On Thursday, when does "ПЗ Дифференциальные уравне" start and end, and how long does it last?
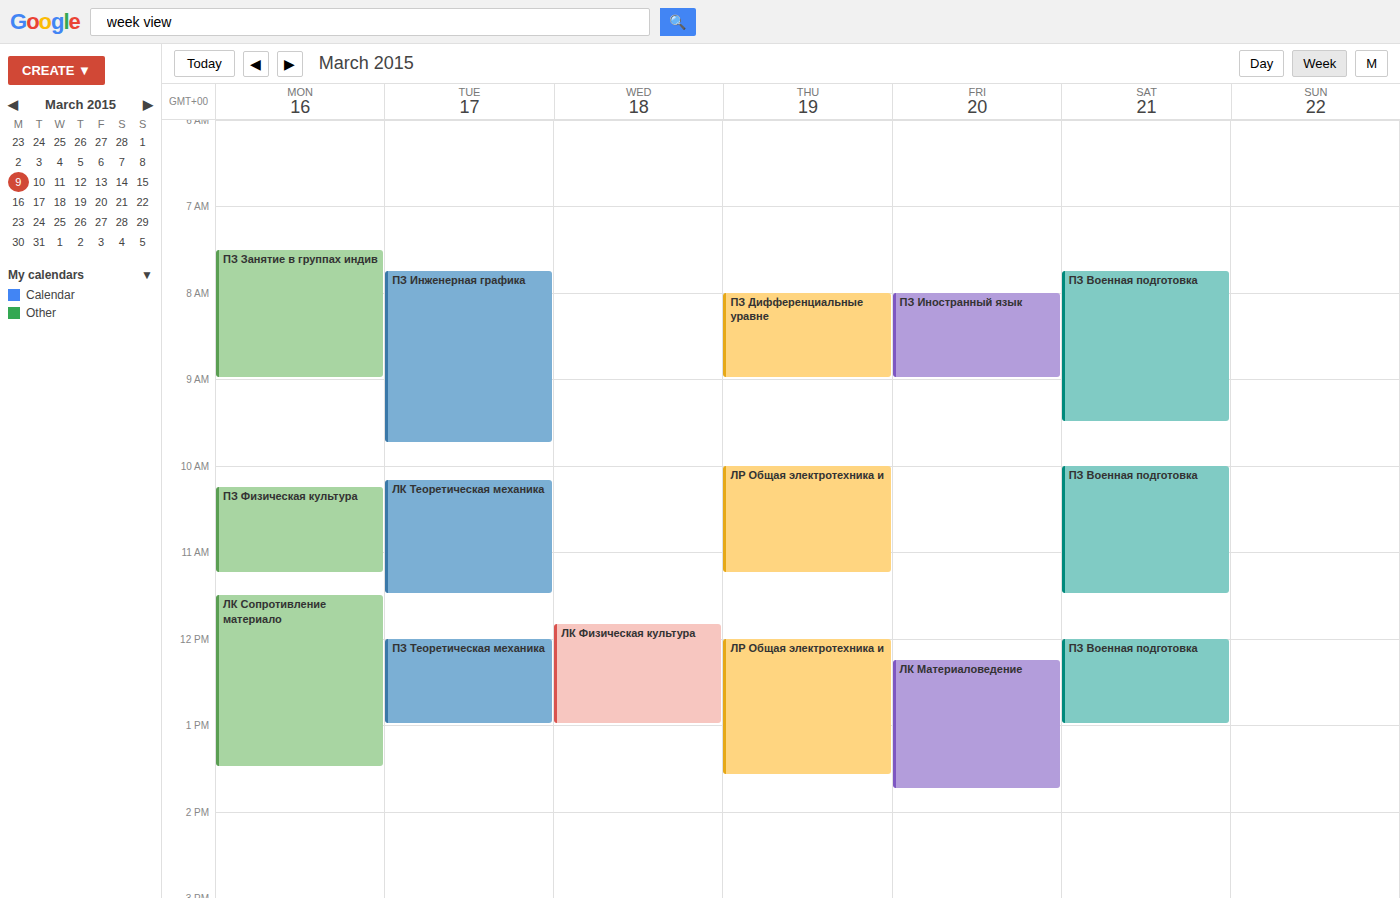
8:00 AM to 9:00 AM, 1 hour